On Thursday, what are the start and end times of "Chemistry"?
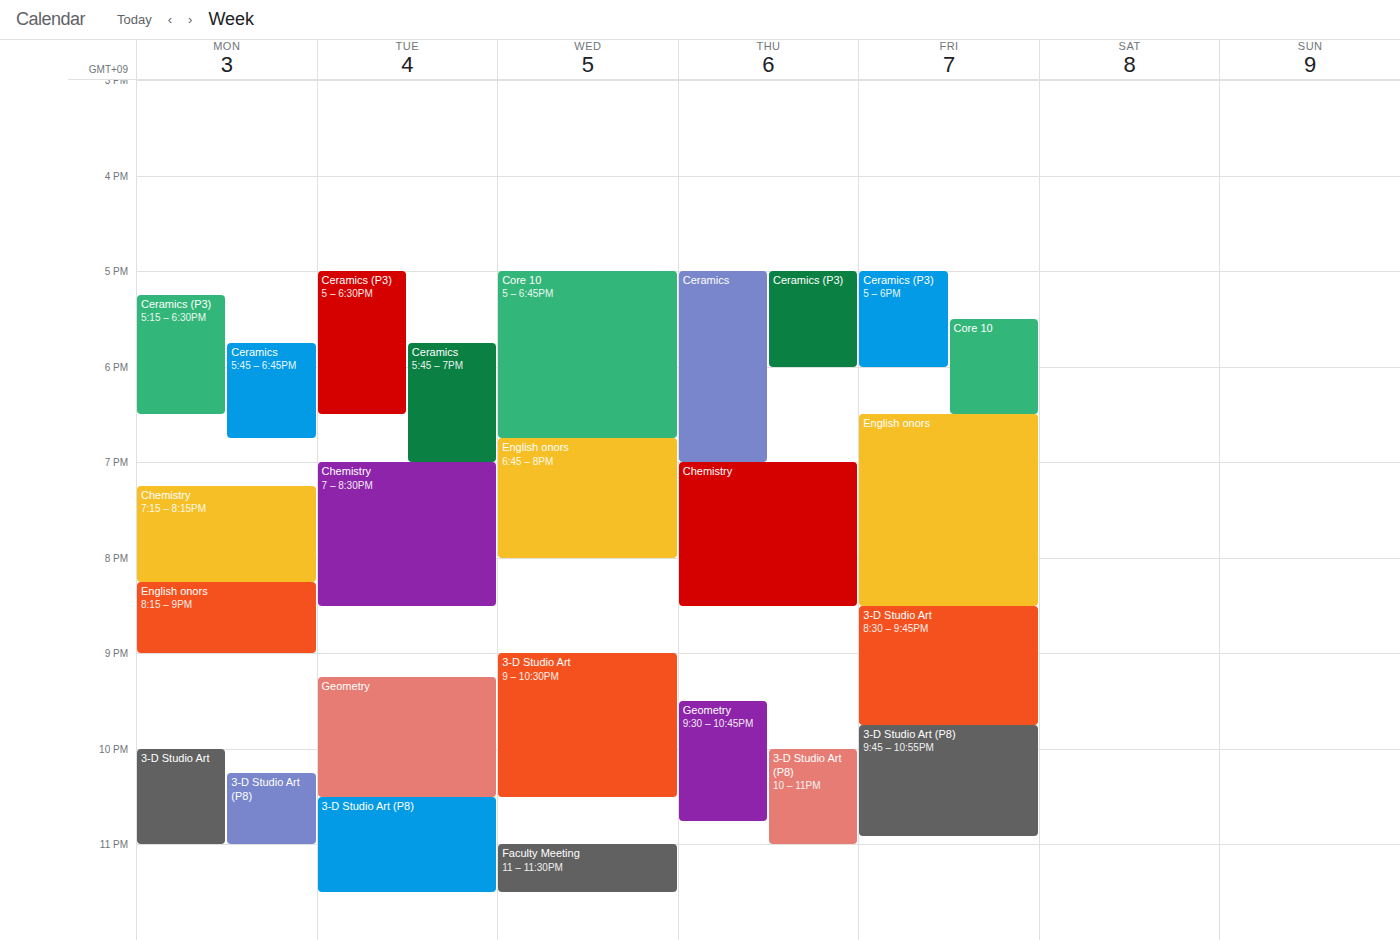
7:00 PM to 8:30 PM